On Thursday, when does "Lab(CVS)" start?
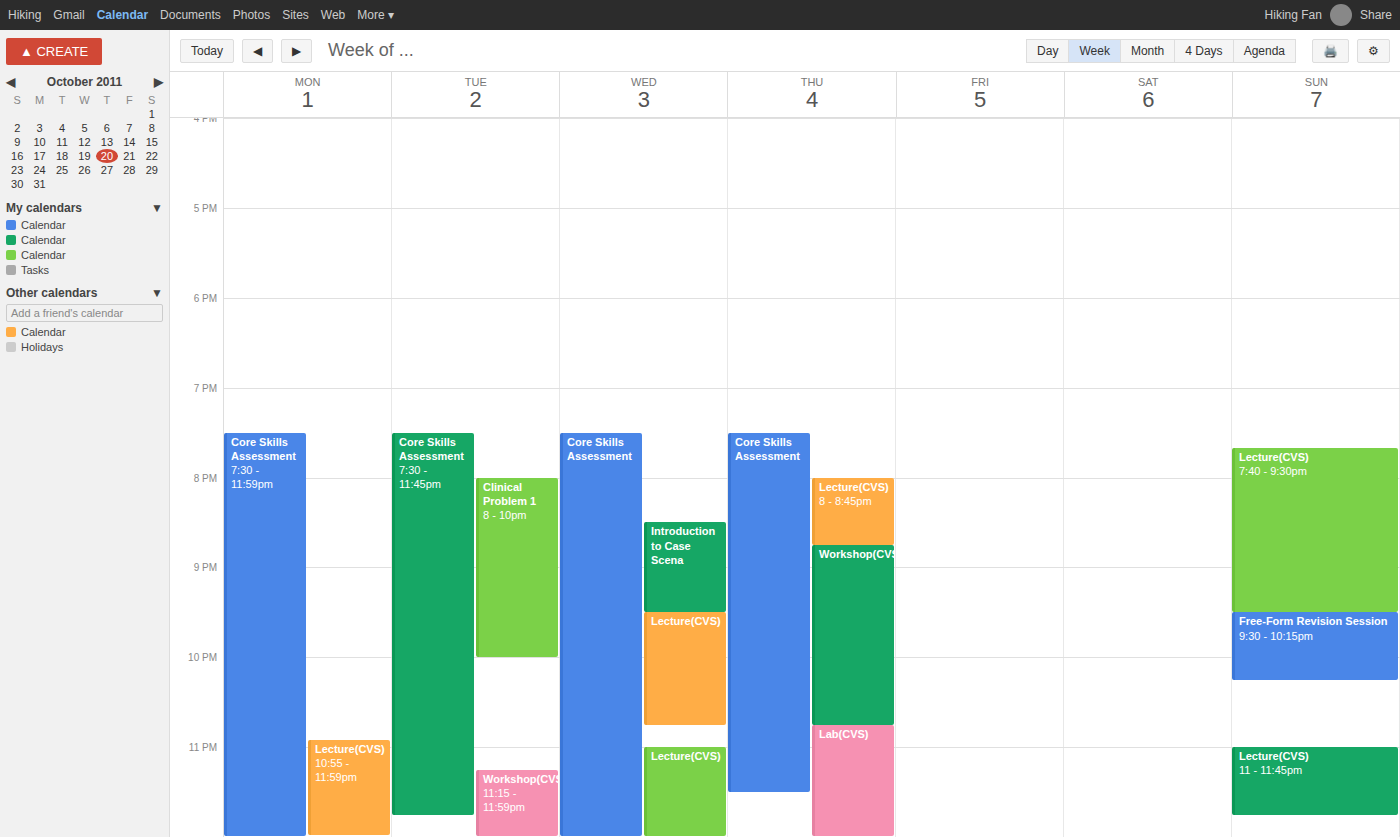
10:45 PM